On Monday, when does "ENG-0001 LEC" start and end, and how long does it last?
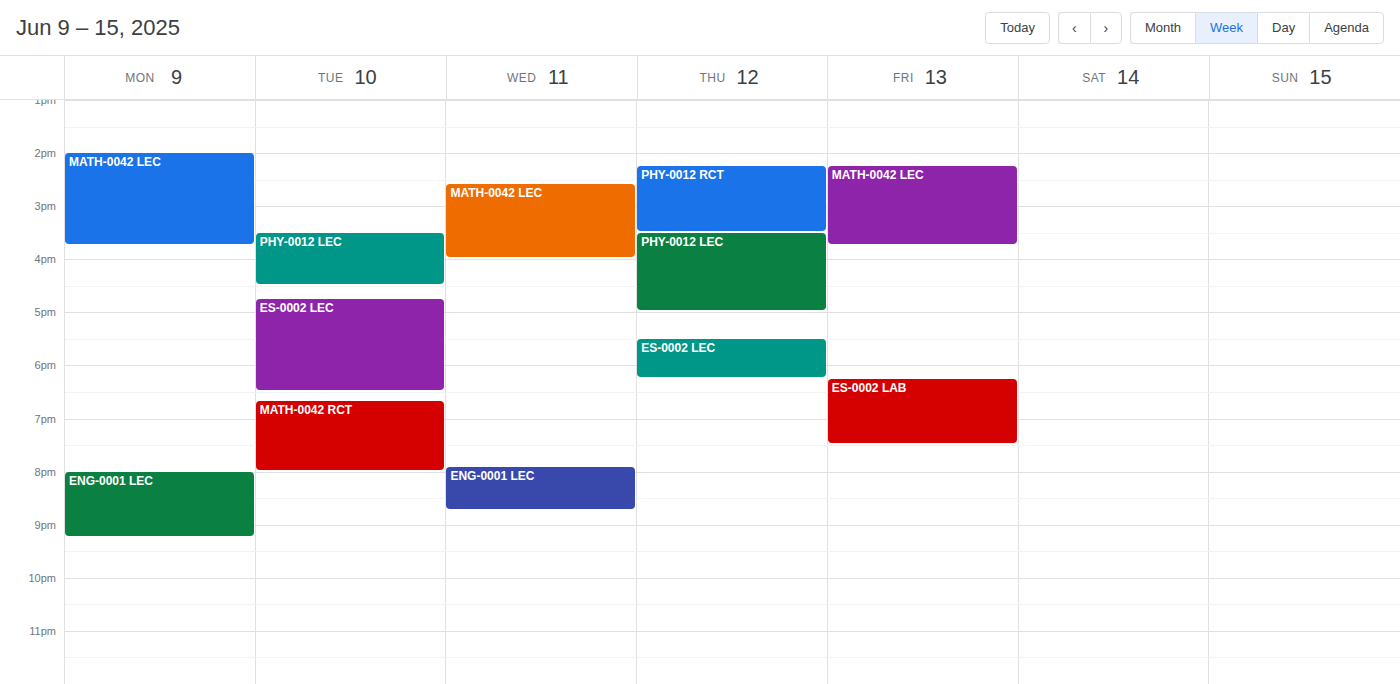
8:00 PM to 9:15 PM, 1 hour 15 minutes